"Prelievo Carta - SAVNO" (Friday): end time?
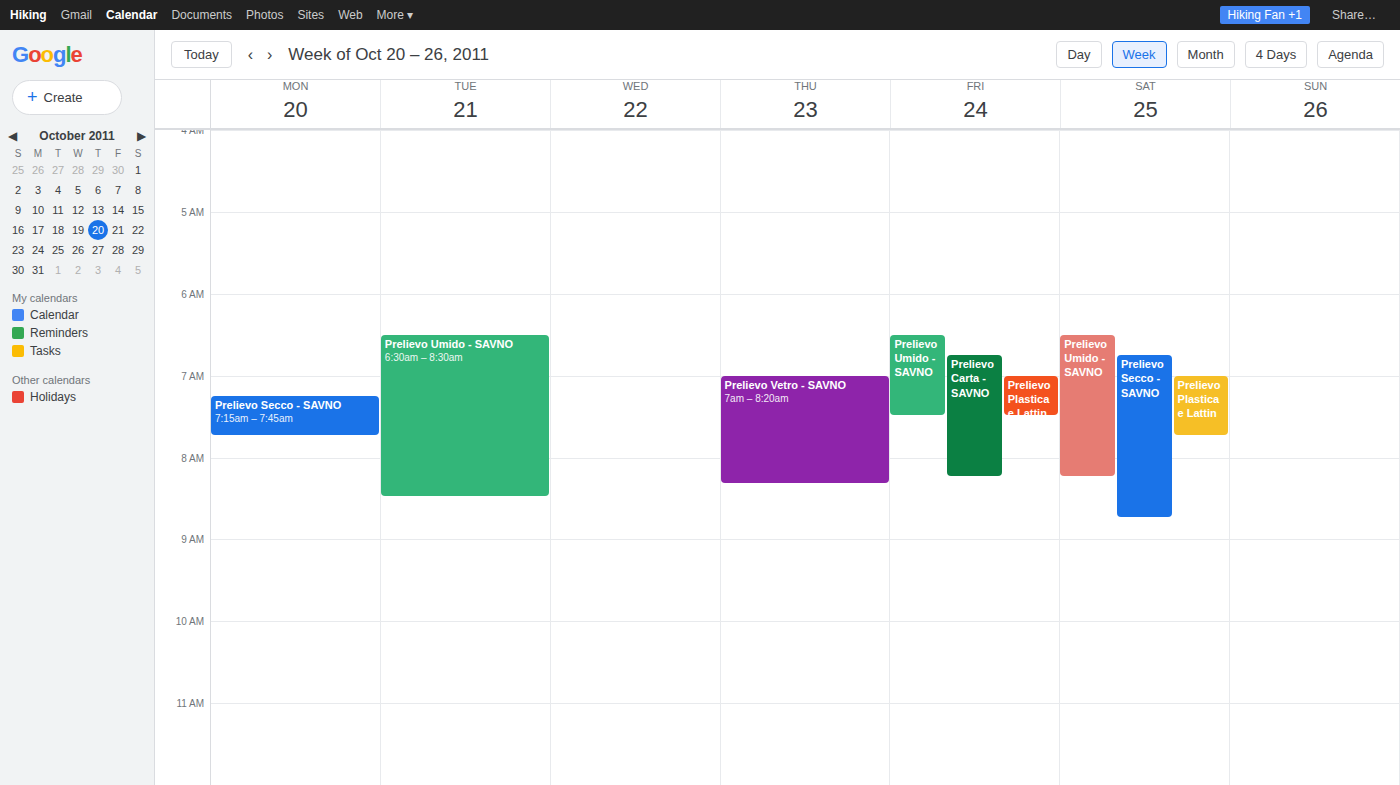
8:15 AM